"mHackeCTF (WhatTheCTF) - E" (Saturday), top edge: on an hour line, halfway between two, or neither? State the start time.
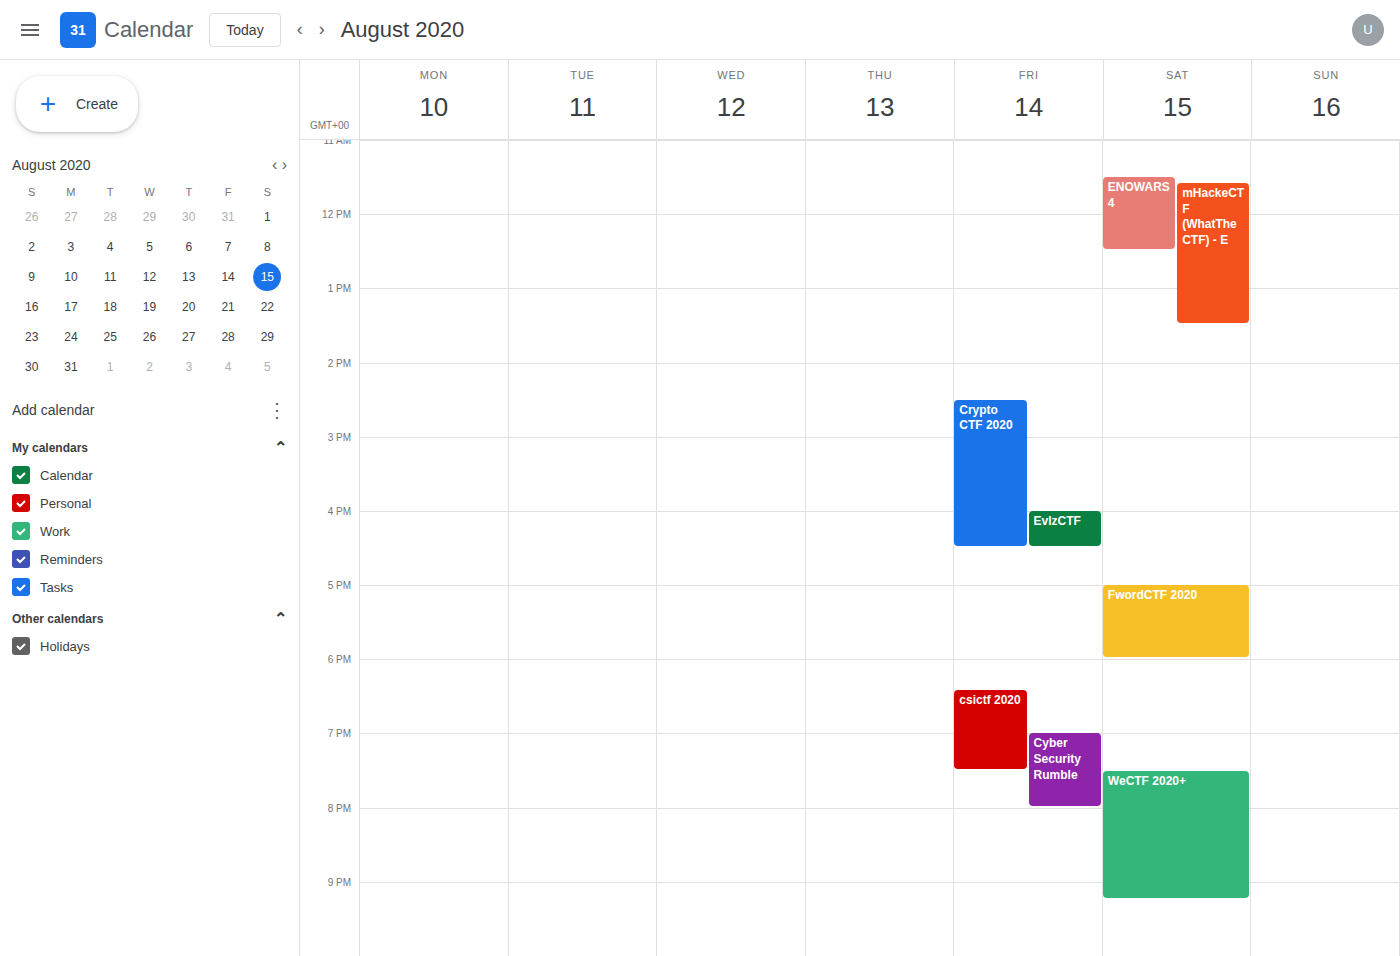
11:35 AM -- neither: 35 minutes below the 11 AM line and 25 minutes above the 12 PM line.